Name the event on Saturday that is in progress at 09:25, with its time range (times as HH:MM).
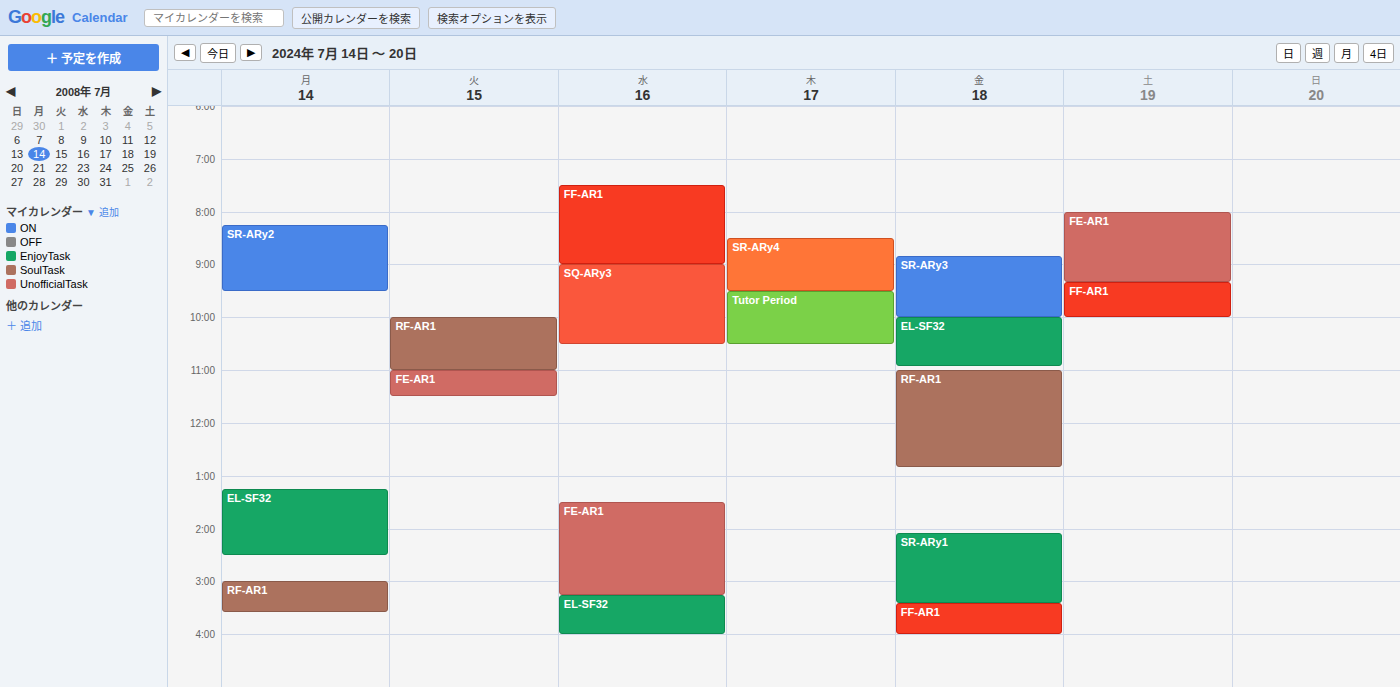
"FF-AR1", 09:20 to 10:00